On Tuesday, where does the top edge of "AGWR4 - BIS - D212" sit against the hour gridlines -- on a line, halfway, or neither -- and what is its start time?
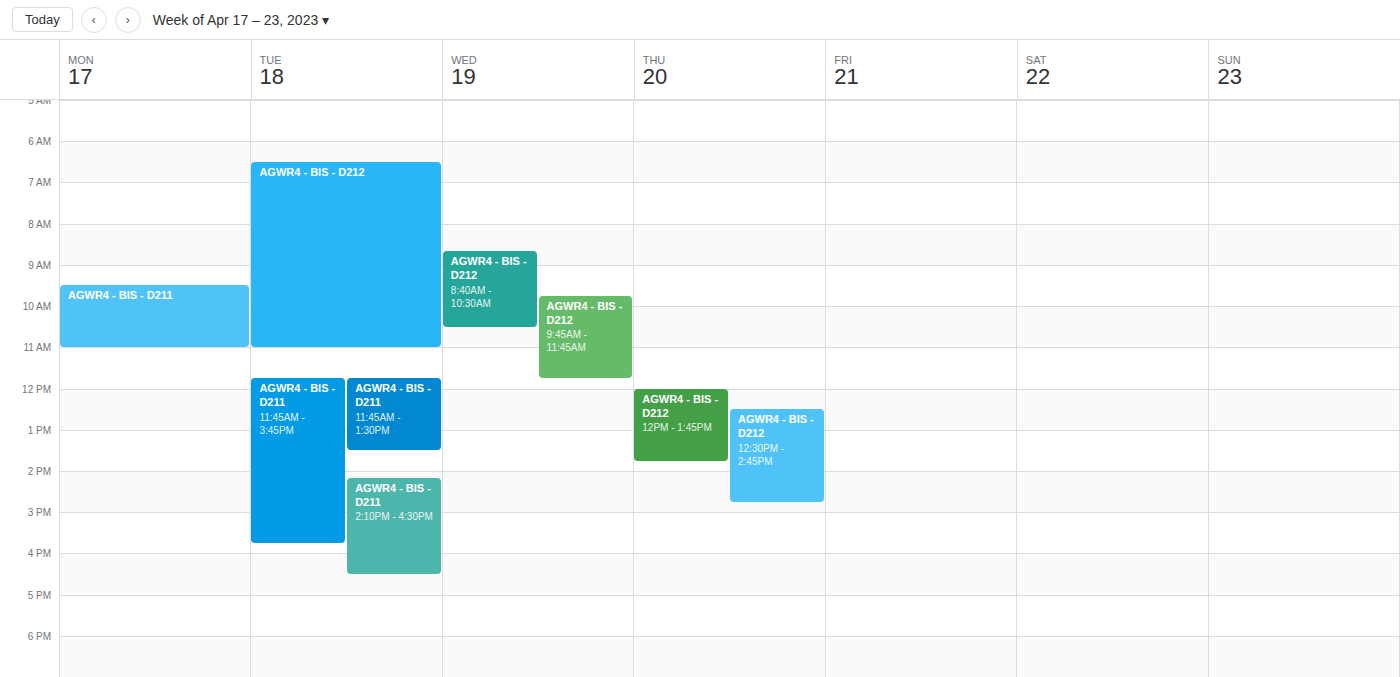
6:30 AM -- halfway between the 6 AM and 7 AM lines.